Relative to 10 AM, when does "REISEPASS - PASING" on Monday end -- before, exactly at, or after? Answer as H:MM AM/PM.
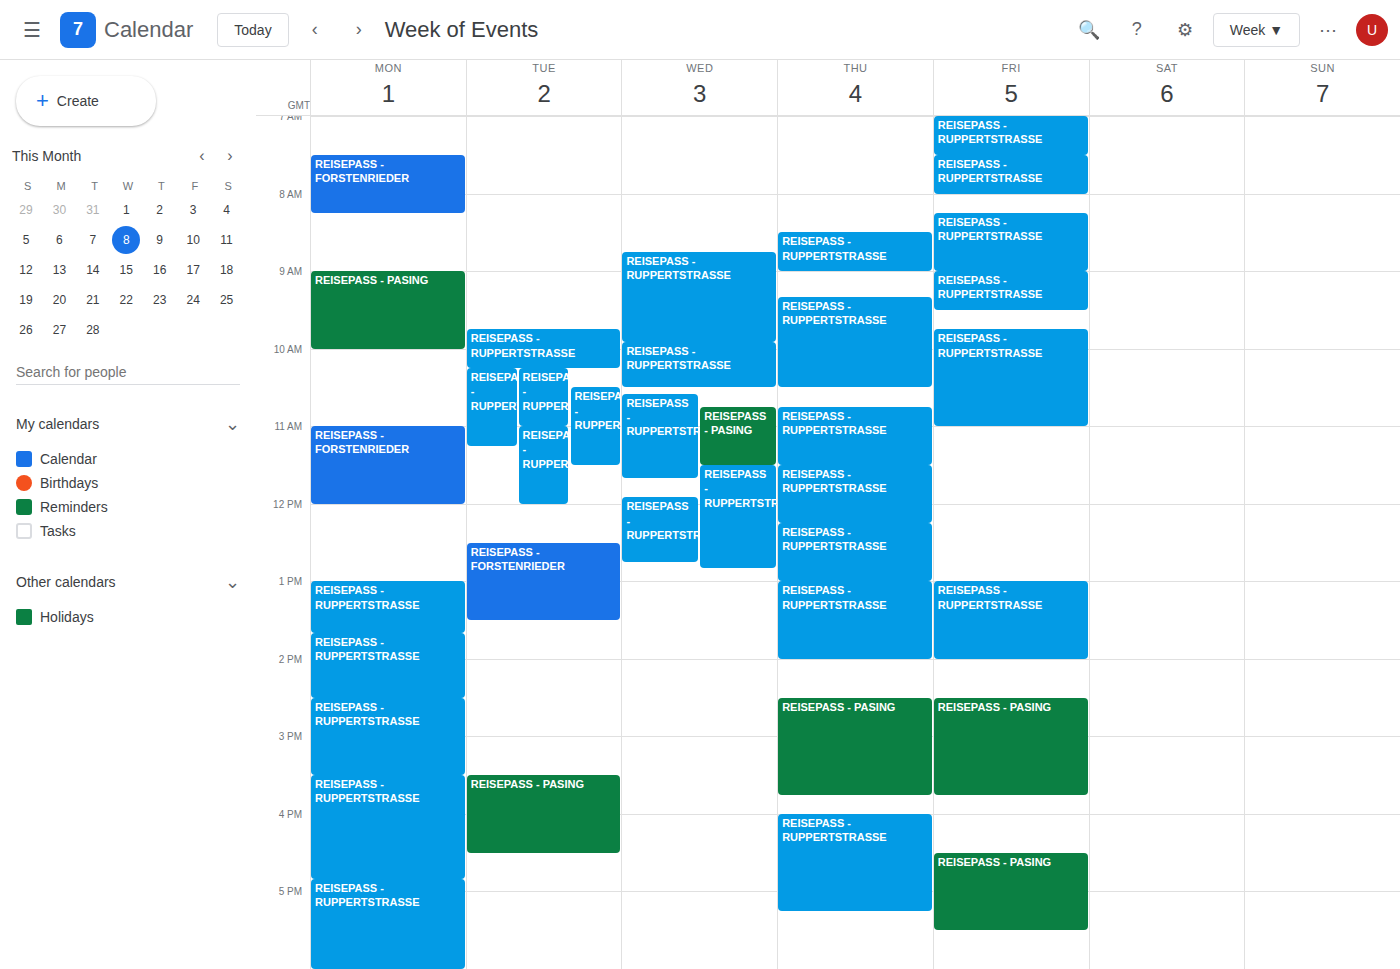
10:00 AM -- exactly at 10 AM, on the 10 AM line.